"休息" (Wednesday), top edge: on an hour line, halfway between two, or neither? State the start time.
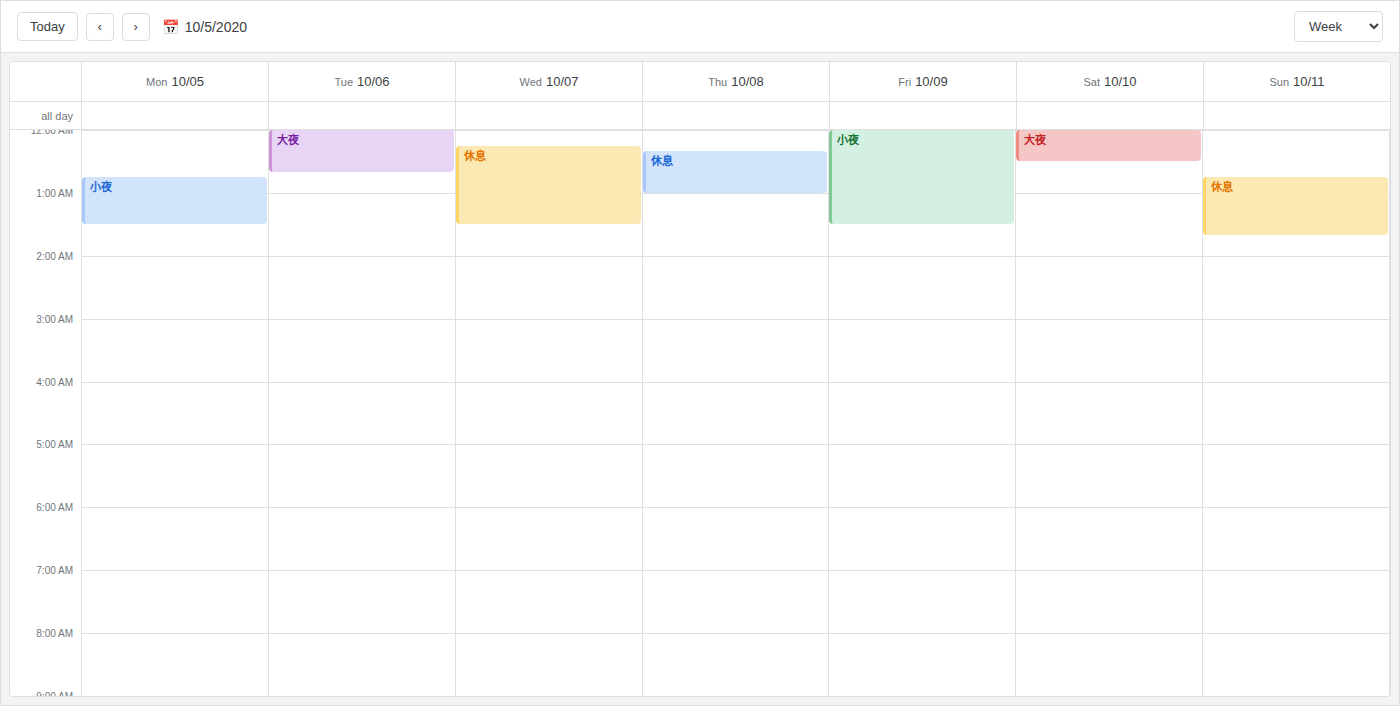
00:15 -- neither: a quarter of the way from the 00:00 line to the 01:00 line.